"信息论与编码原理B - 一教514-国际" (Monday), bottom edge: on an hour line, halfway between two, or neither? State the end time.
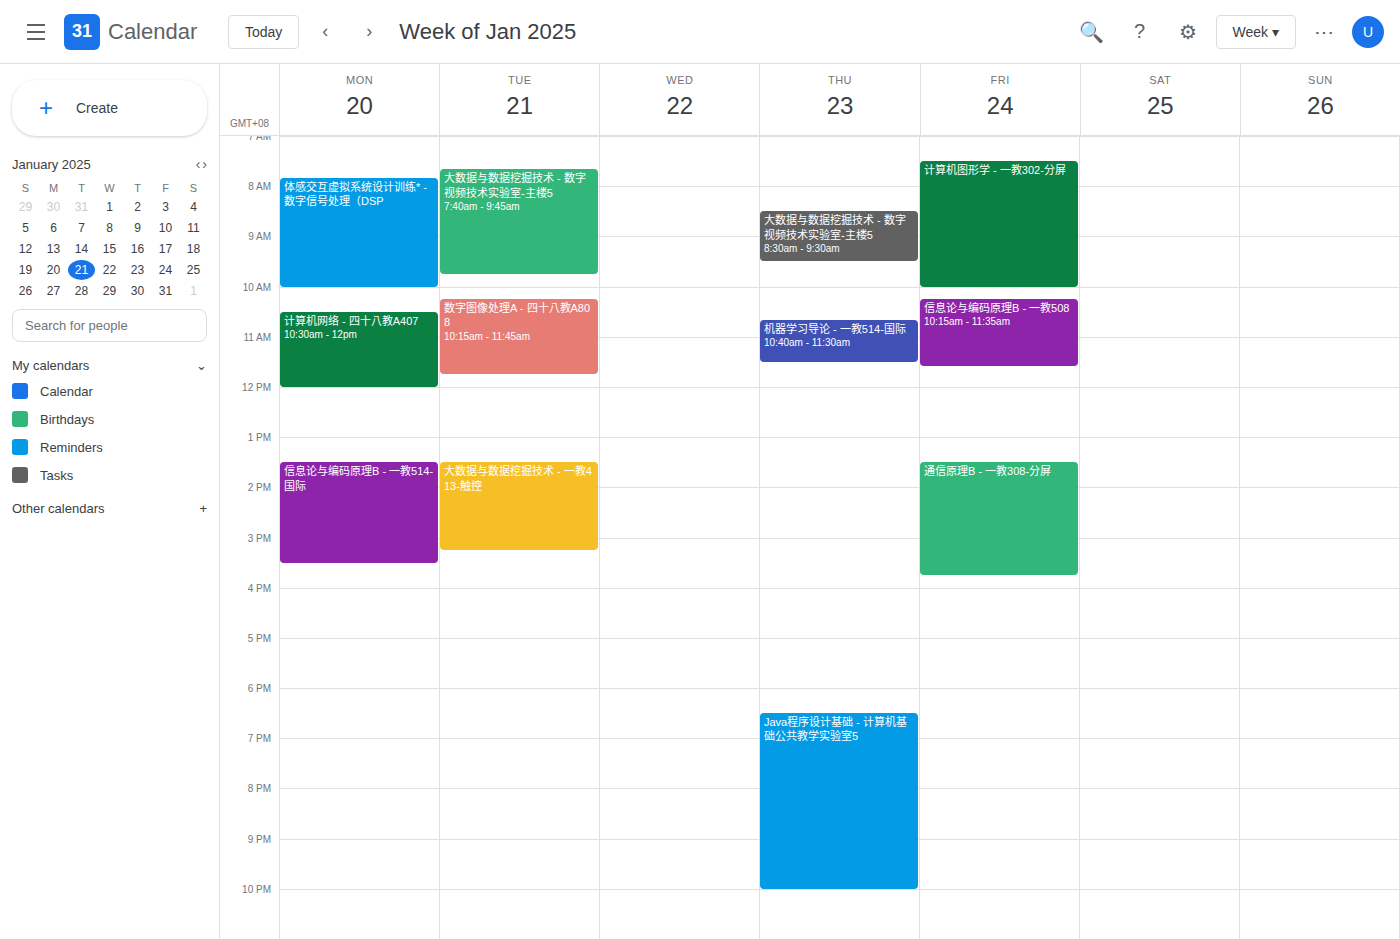
3:30 PM -- halfway between the 3 PM and 4 PM lines.